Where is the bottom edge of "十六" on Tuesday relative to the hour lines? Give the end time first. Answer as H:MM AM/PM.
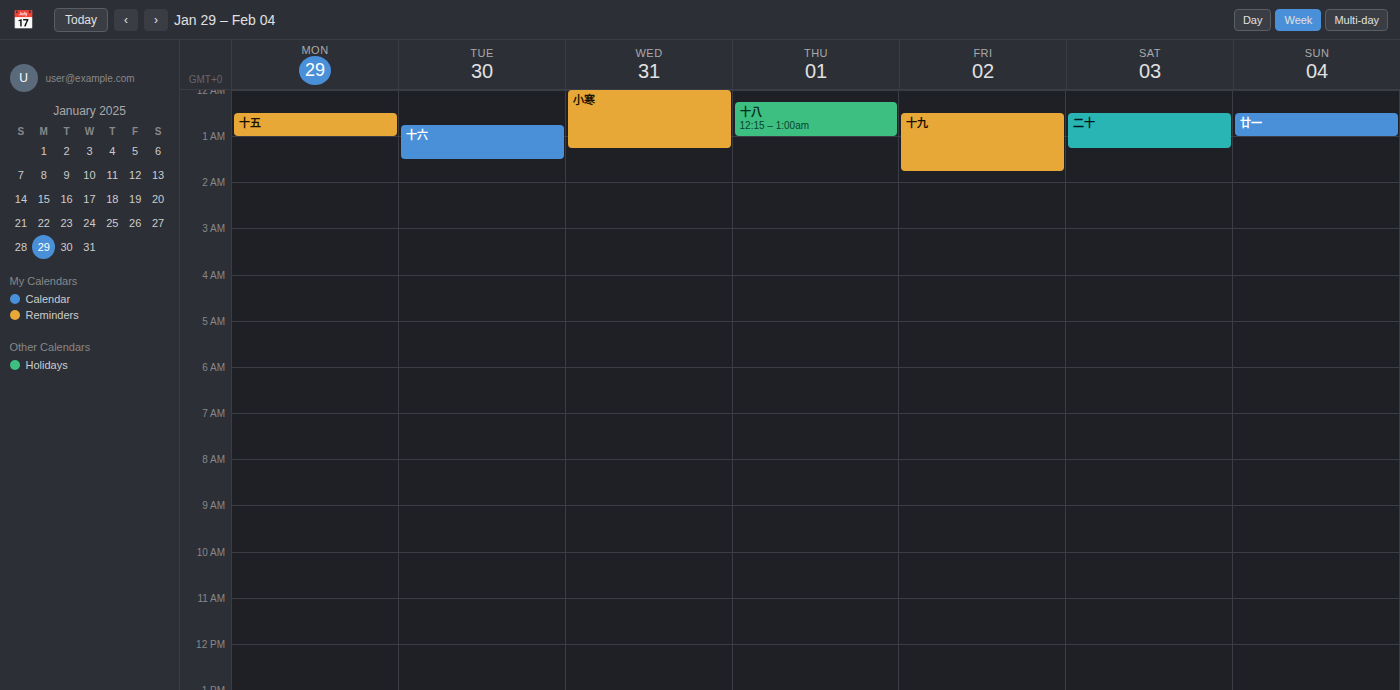
1:30 AM -- halfway between the 1 AM and 2 AM lines.